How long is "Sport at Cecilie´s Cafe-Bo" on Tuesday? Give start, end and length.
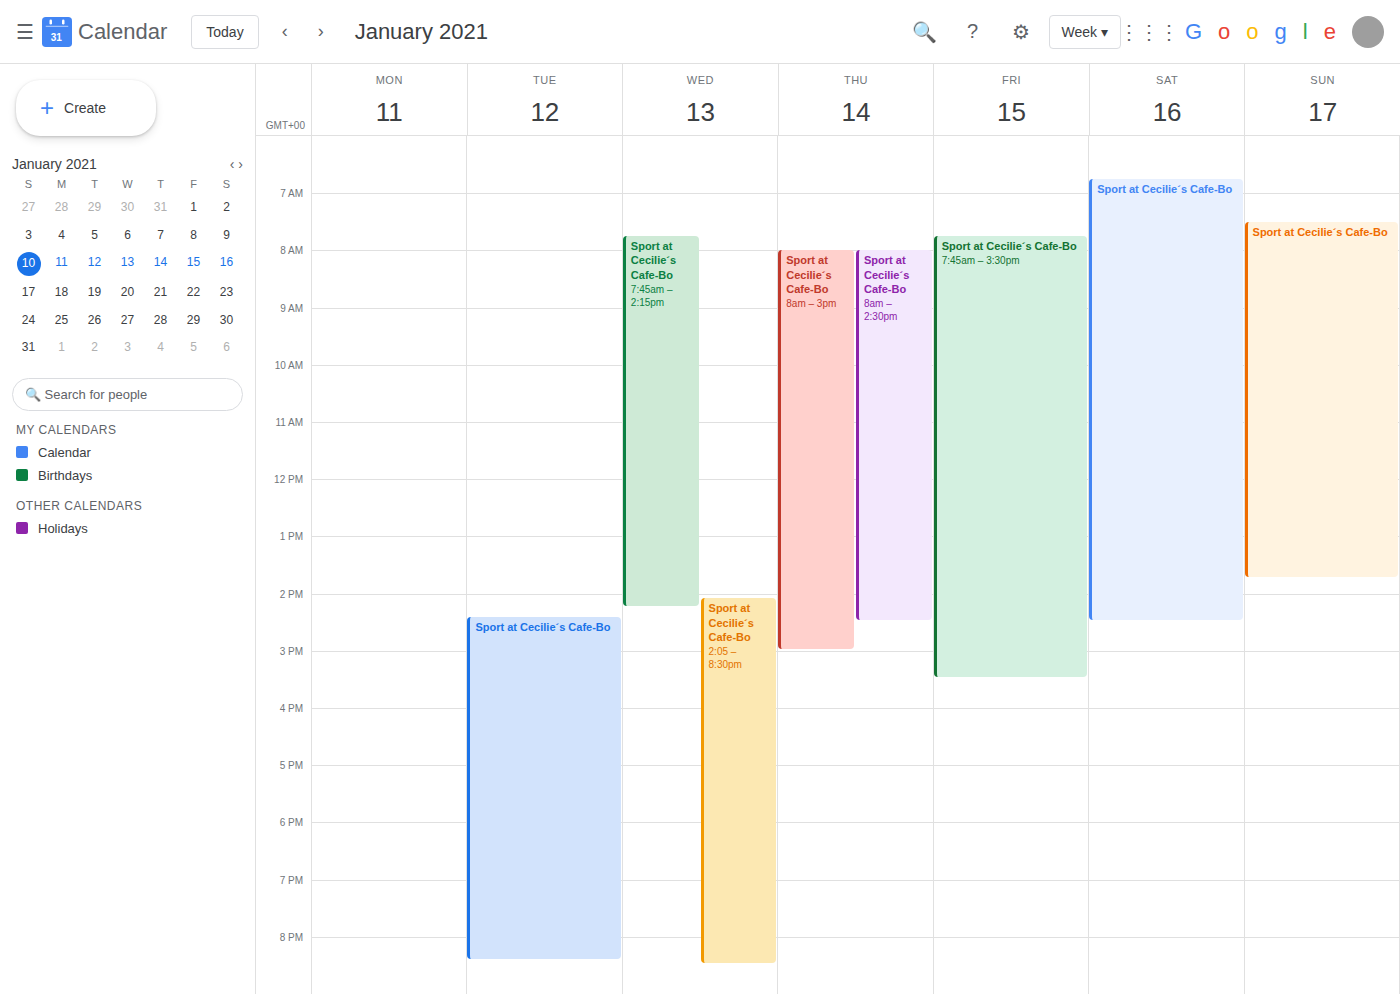
2:25 PM to 8:25 PM, 6 hours